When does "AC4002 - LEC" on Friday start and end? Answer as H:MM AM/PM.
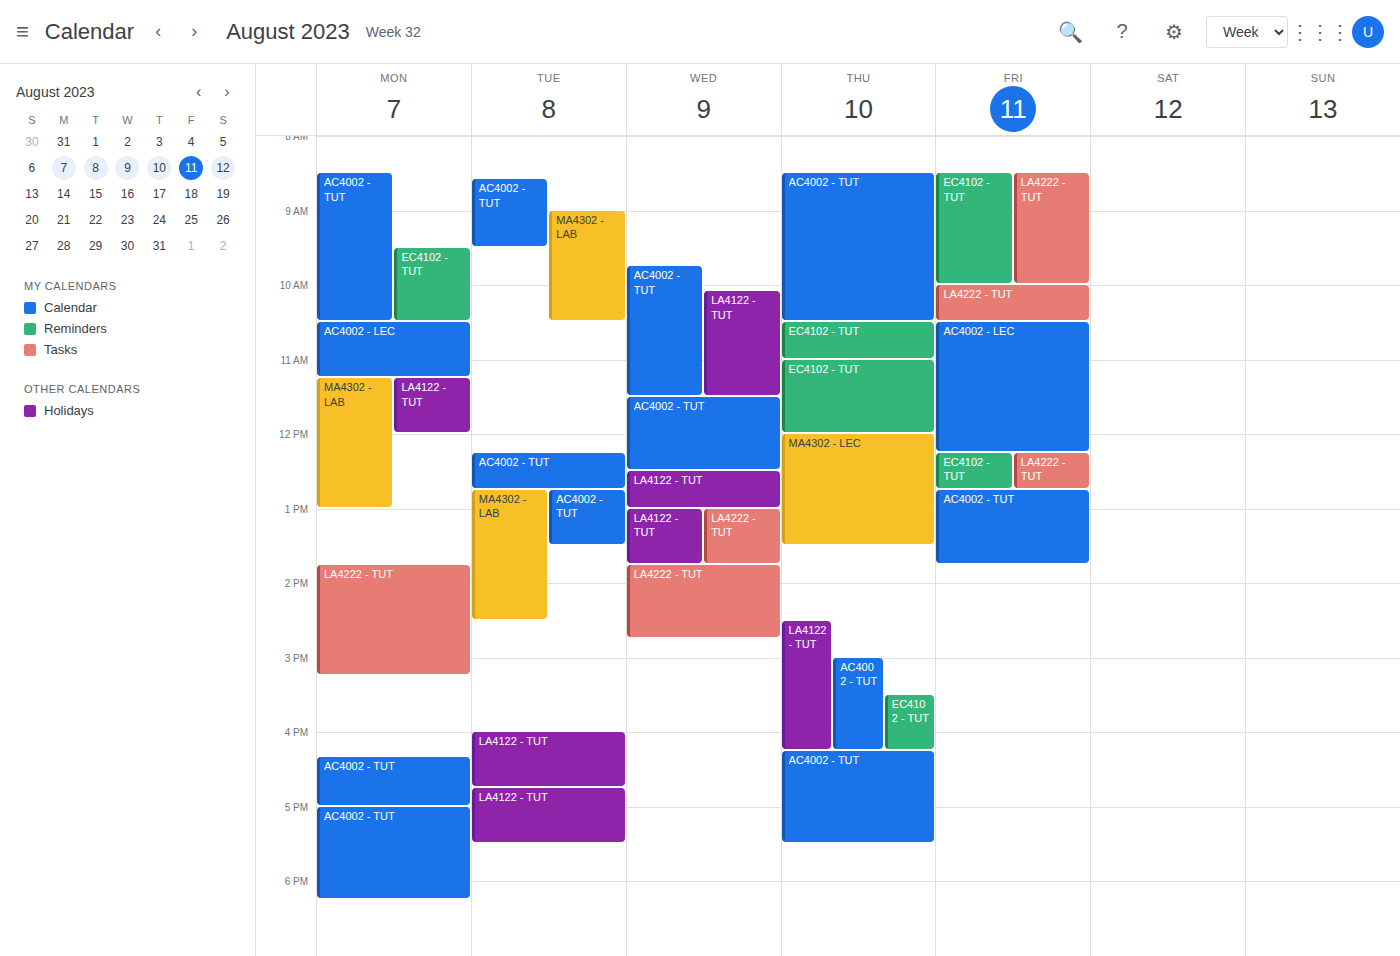
10:30 AM to 12:15 PM